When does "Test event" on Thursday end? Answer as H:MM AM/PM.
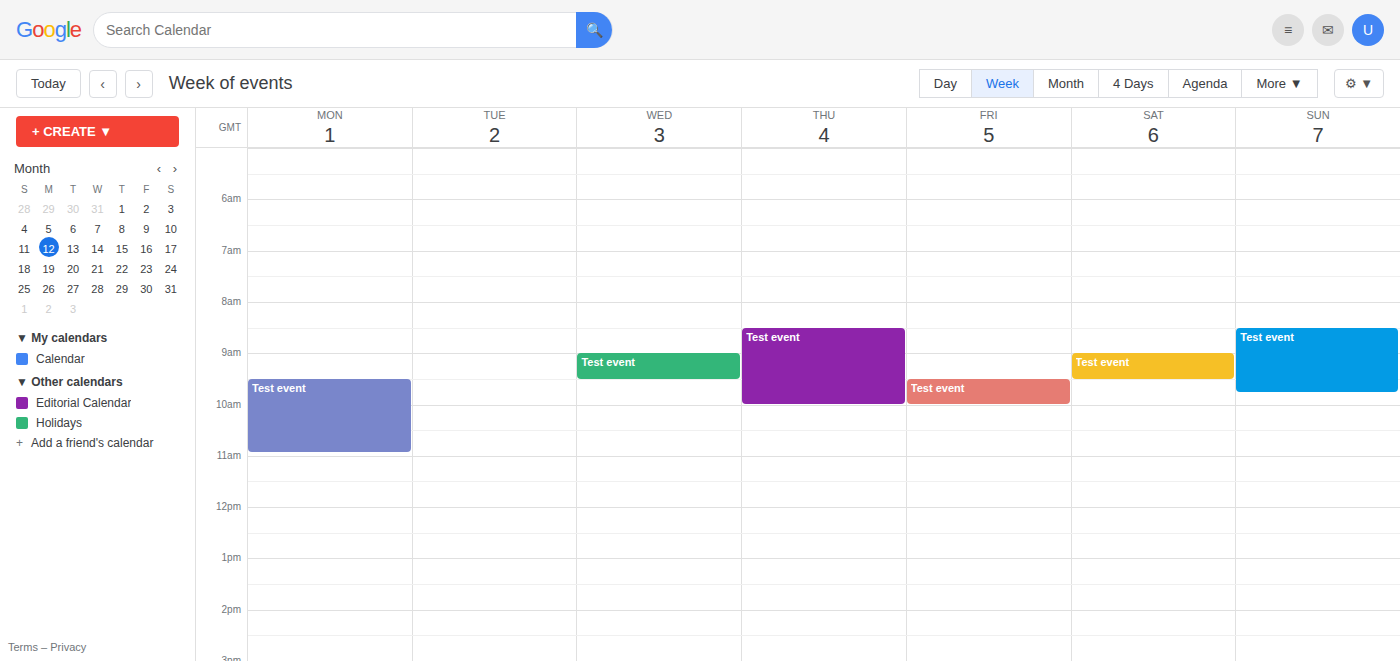
10:00 AM